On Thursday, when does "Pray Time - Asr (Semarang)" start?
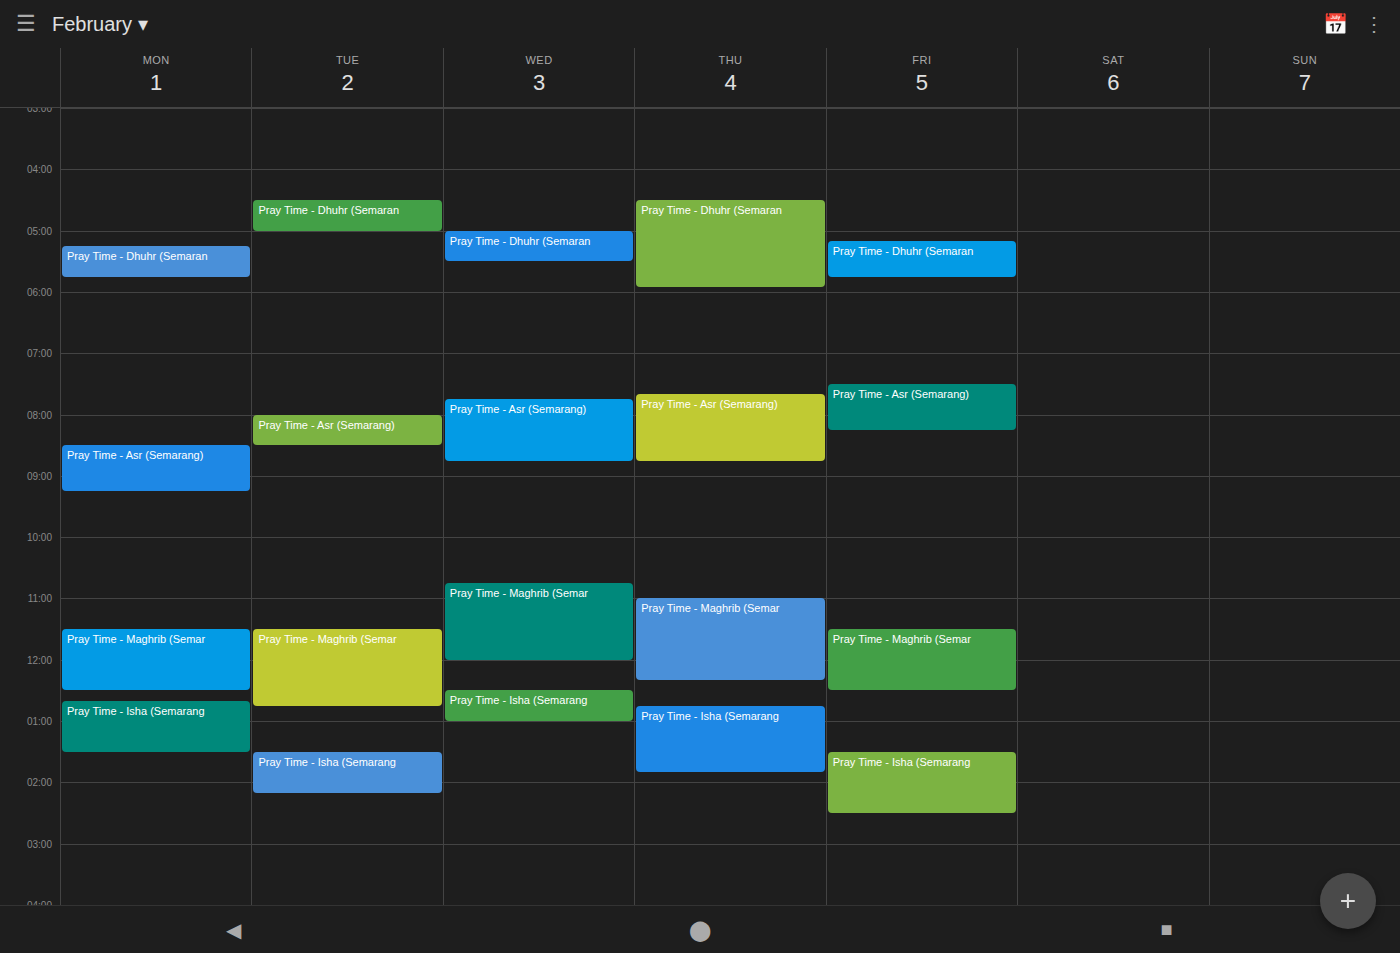
7:40 AM